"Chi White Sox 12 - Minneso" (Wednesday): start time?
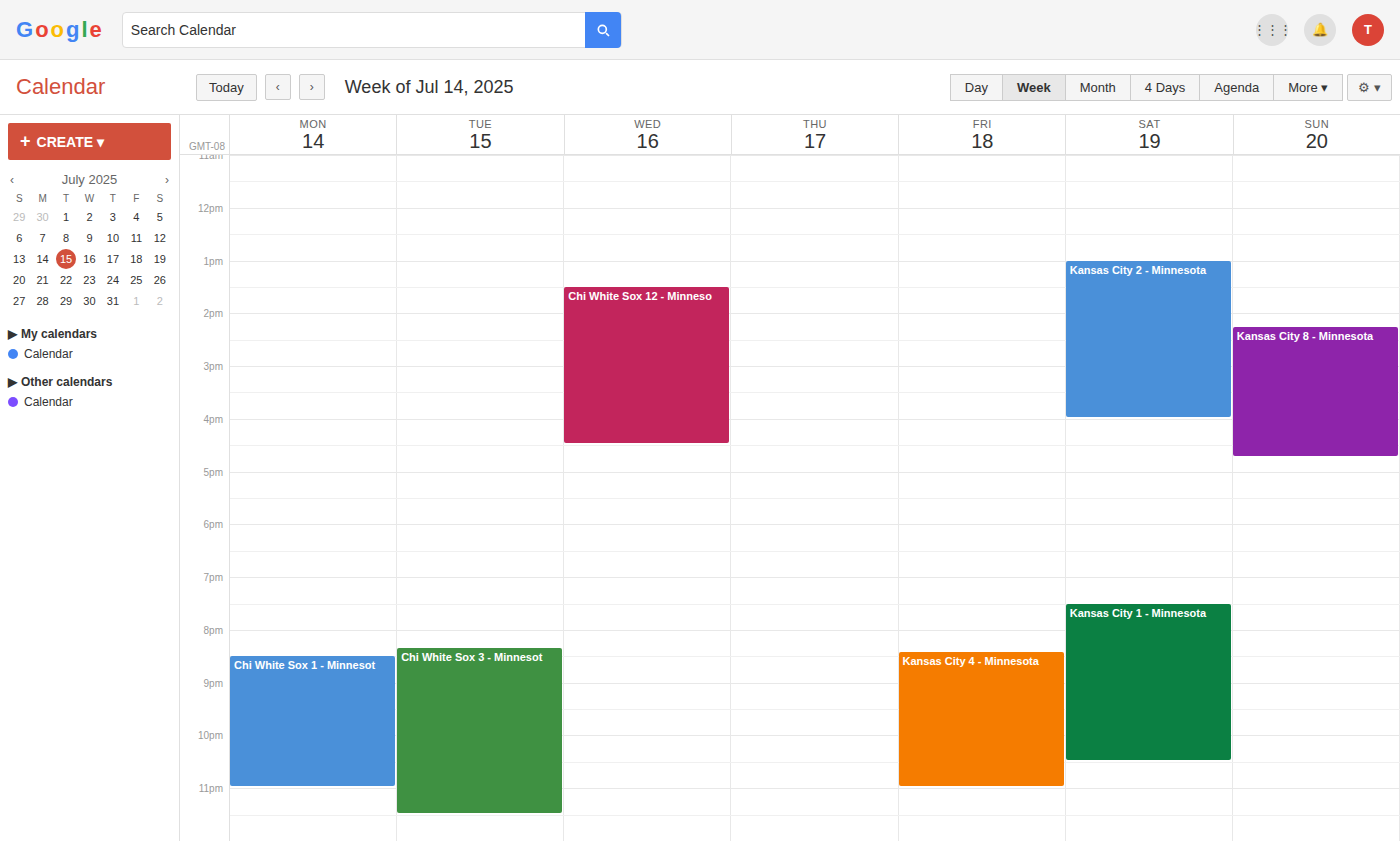
13:30